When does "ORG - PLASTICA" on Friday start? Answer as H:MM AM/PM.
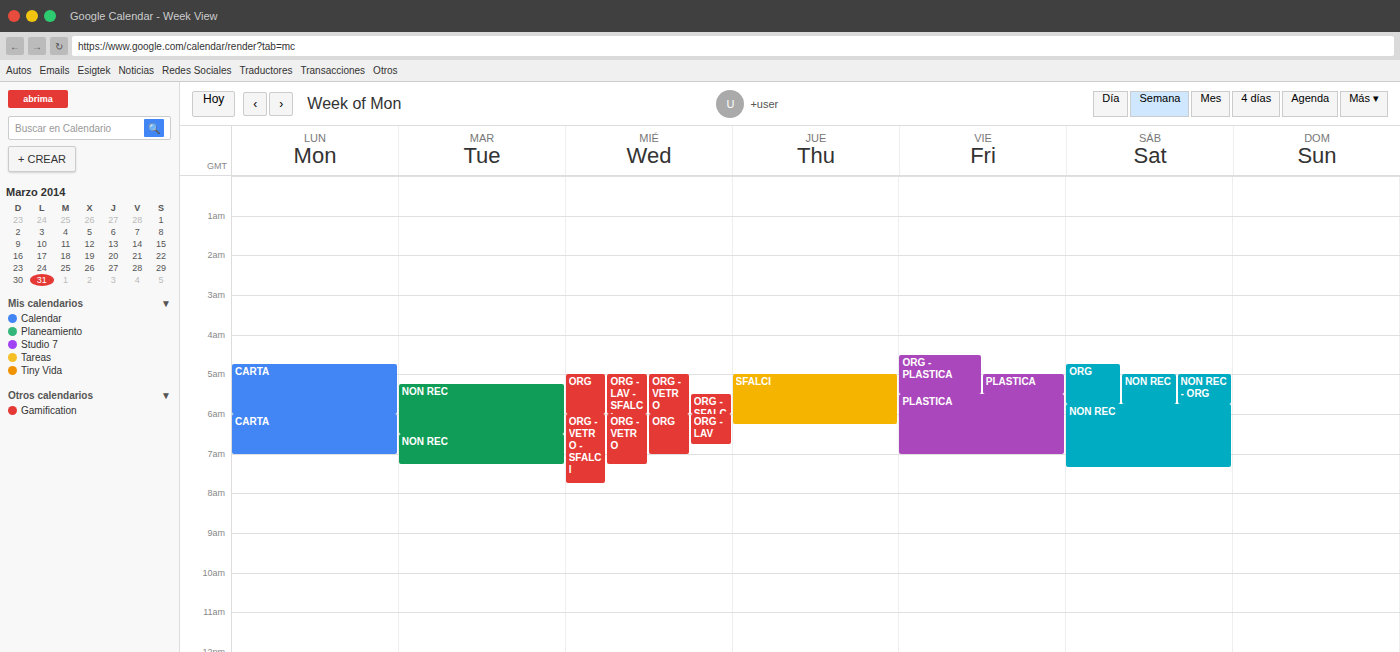
4:30 AM